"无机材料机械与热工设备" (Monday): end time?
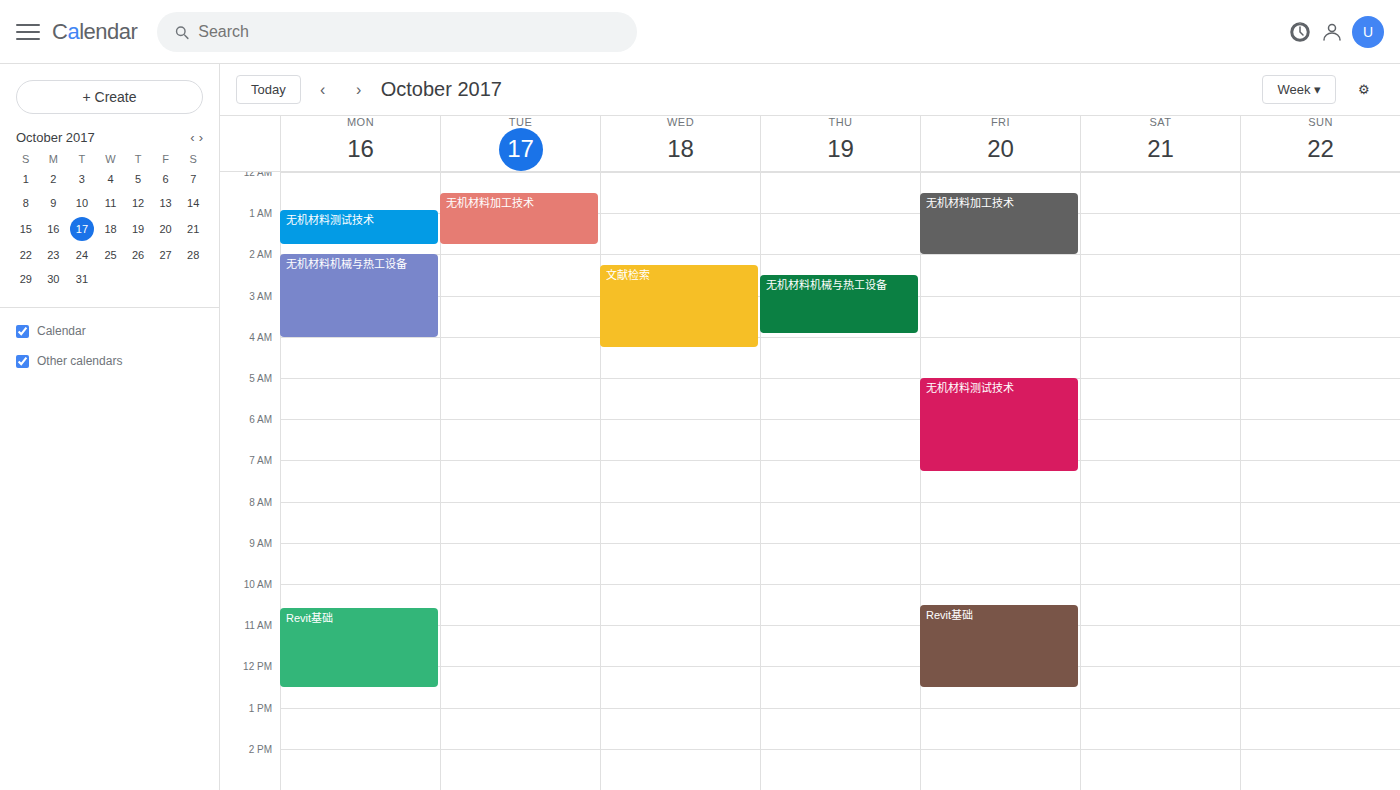
4:00 AM